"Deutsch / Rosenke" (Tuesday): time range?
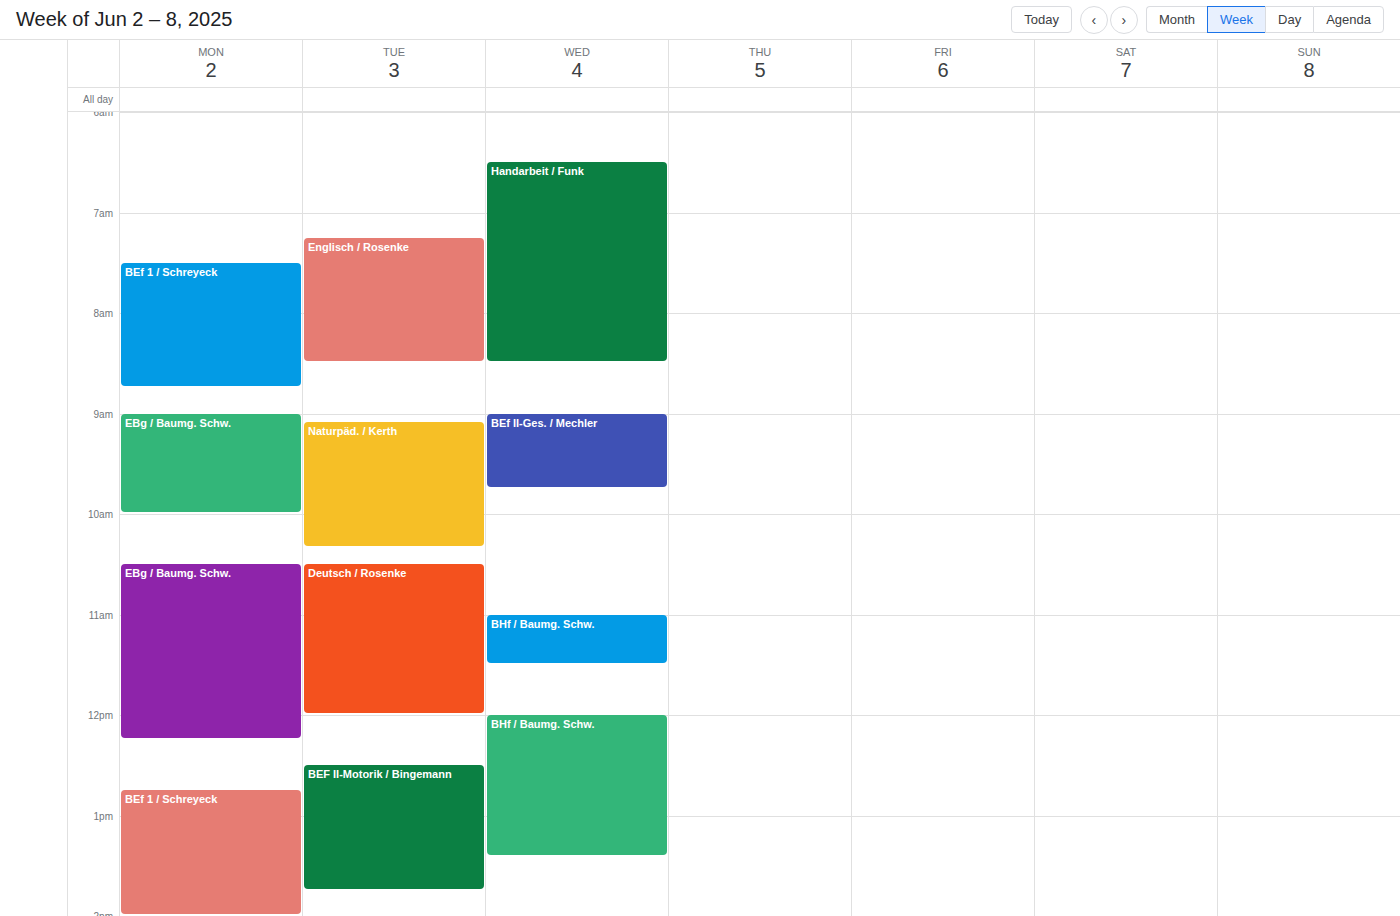
10:30 AM to 12:00 PM